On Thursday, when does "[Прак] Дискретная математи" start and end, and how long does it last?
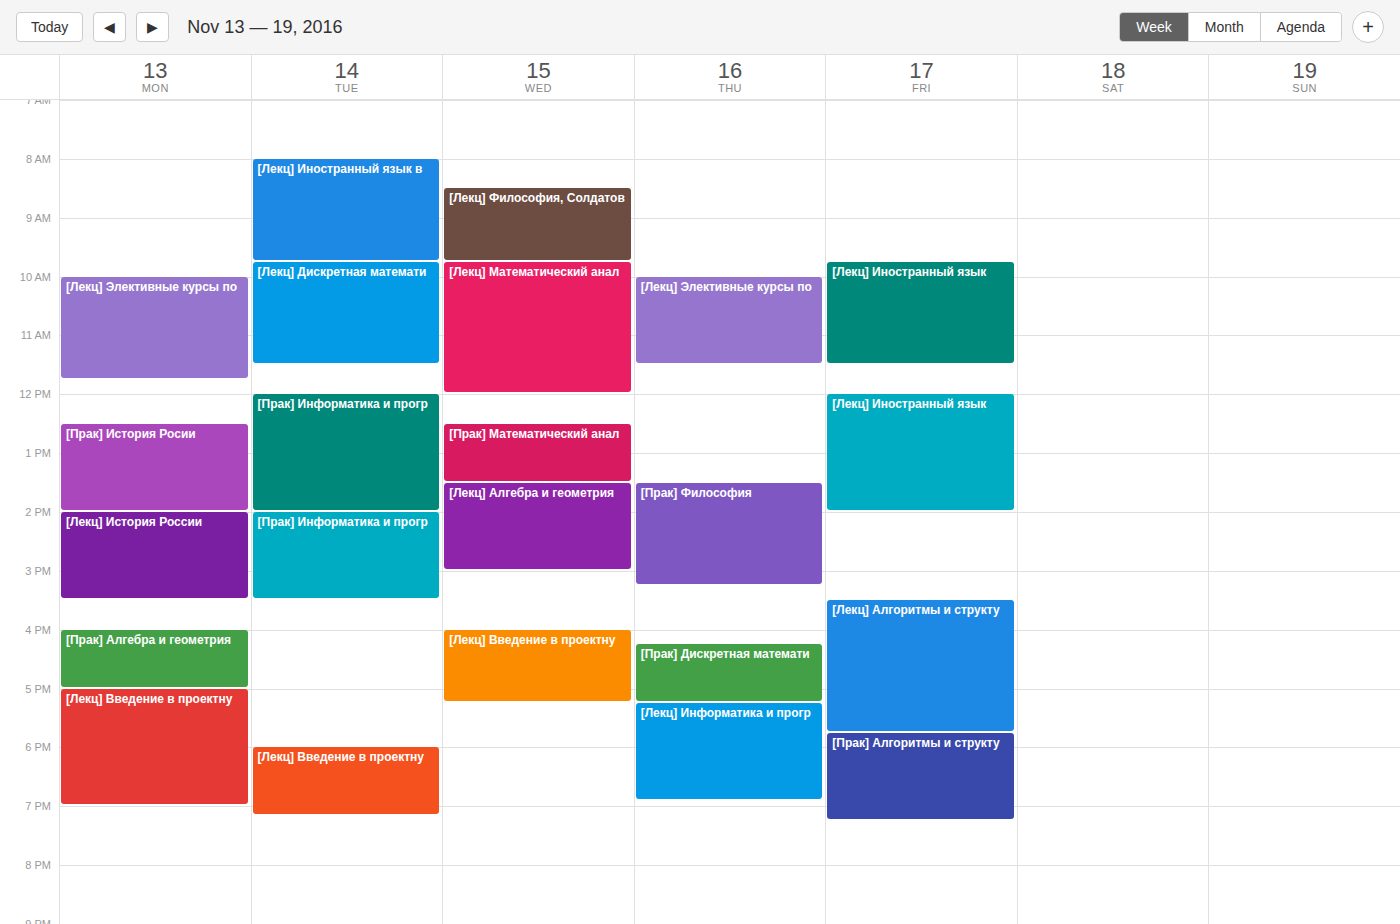
4:15 PM to 5:15 PM, 1 hour